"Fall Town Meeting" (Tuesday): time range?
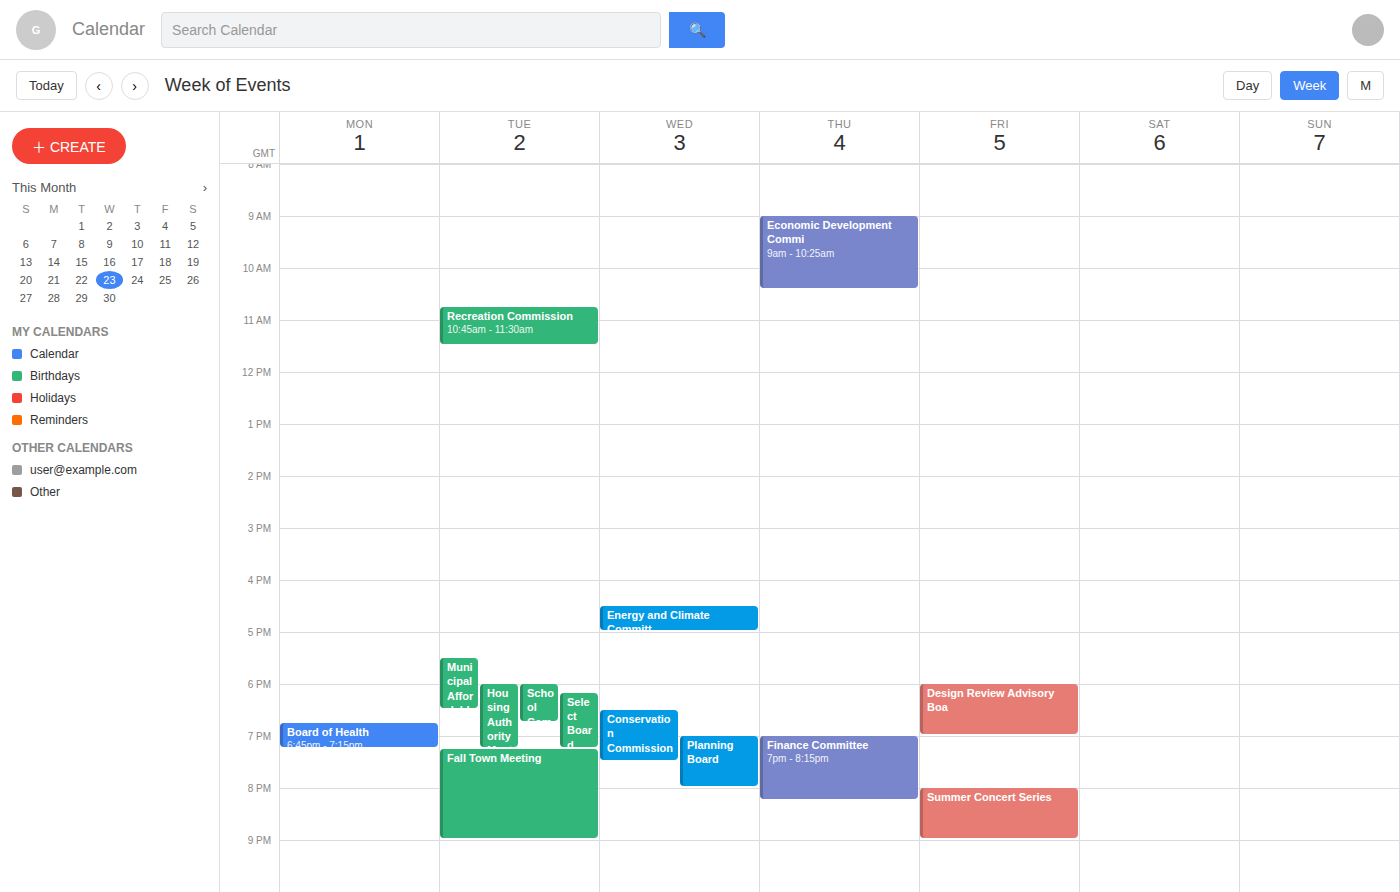
7:15 PM to 9:00 PM